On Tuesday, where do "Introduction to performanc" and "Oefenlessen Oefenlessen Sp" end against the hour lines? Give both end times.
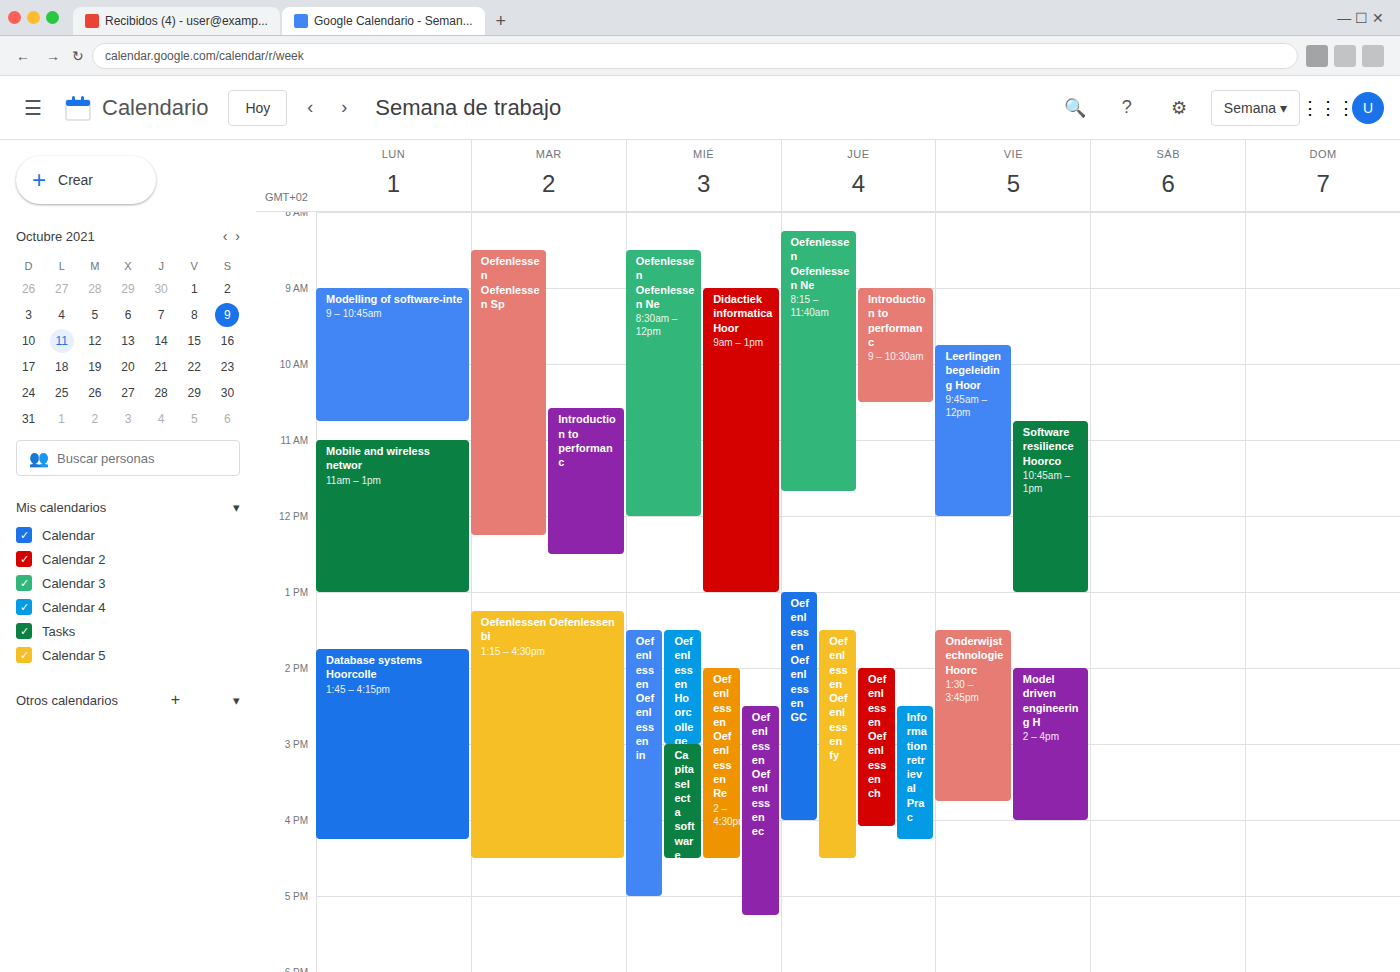
"Introduction to performanc": 12:30 PM, halfway between the 12 PM and 1 PM lines. "Oefenlessen Oefenlessen Sp": 12:15 PM, neither: a quarter of the way from the 12 PM line to the 1 PM line.